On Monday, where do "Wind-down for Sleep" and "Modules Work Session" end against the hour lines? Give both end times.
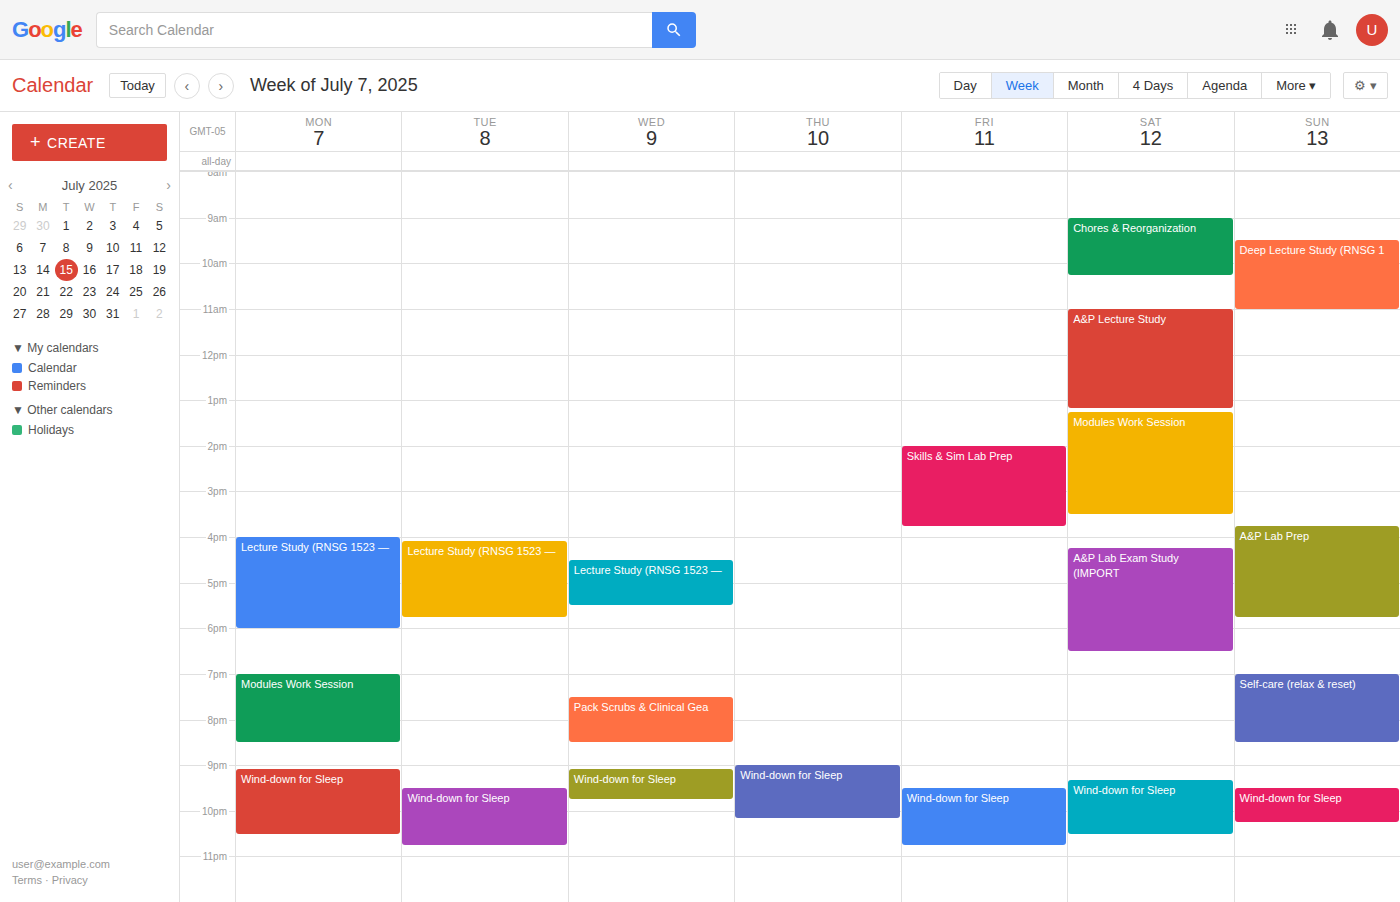
"Wind-down for Sleep": 10:30 PM, halfway between the 10 PM and 11 PM lines. "Modules Work Session": 8:30 PM, halfway between the 8 PM and 9 PM lines.